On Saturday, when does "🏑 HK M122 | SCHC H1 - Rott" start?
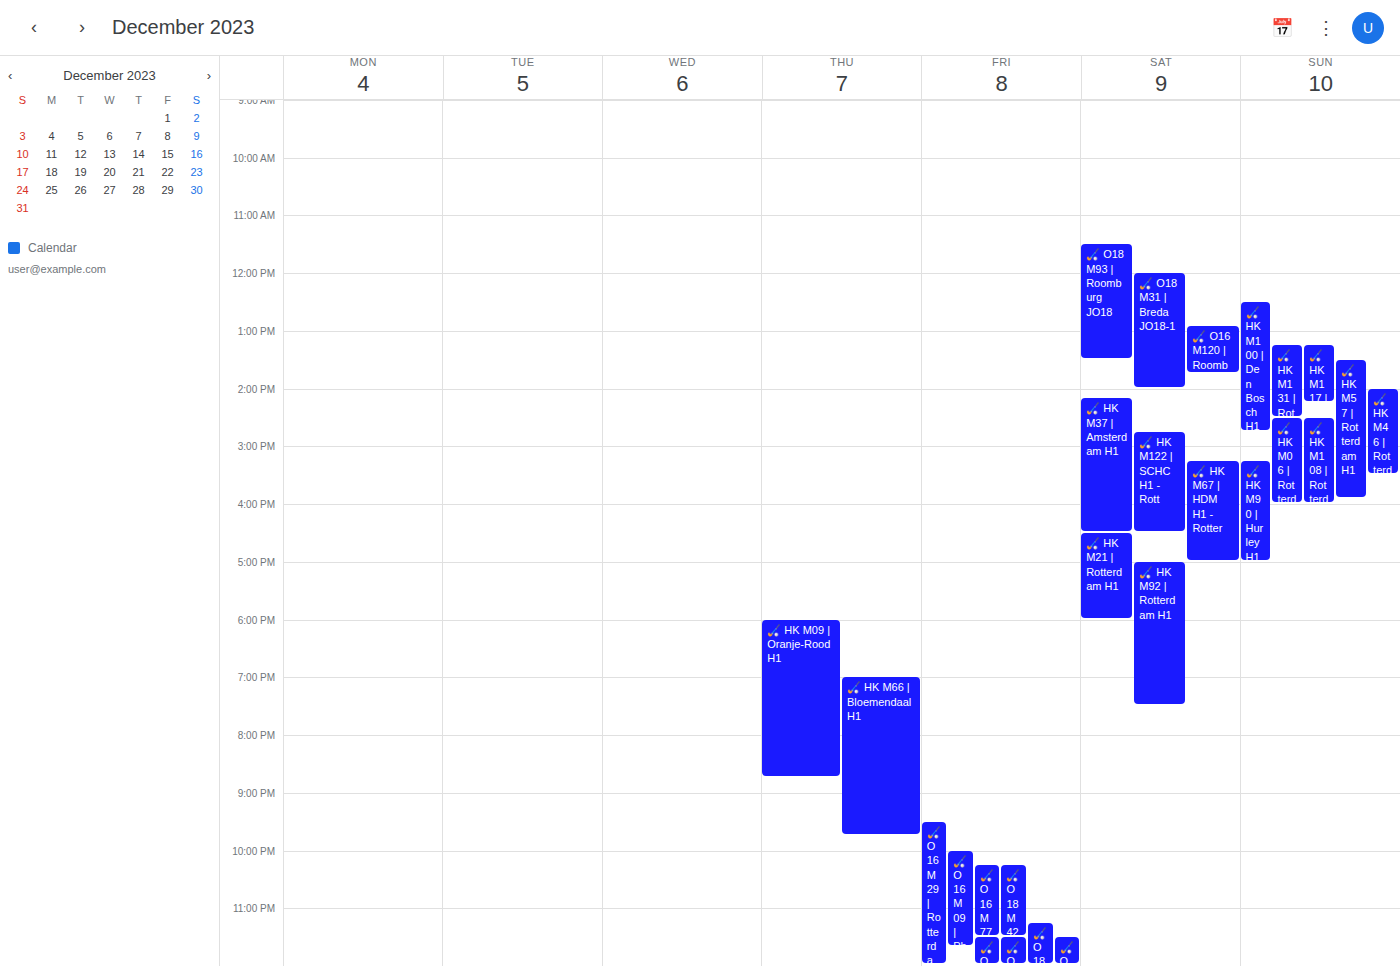
2:45 PM